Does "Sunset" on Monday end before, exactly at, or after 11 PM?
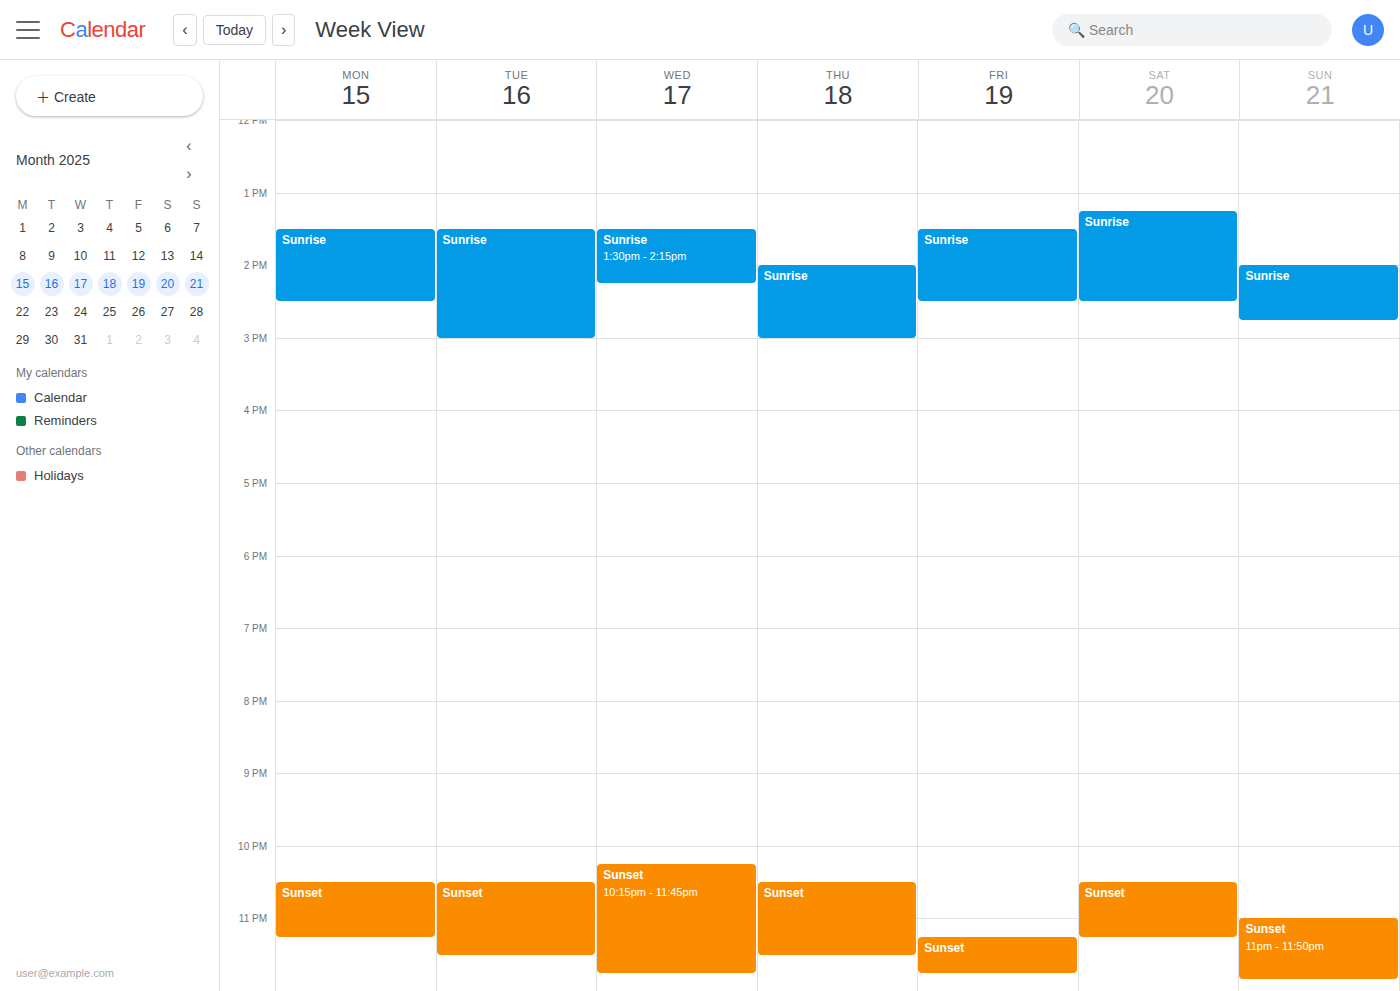
11:15 PM -- after 11 PM, 15 minutes below the 11 PM line.